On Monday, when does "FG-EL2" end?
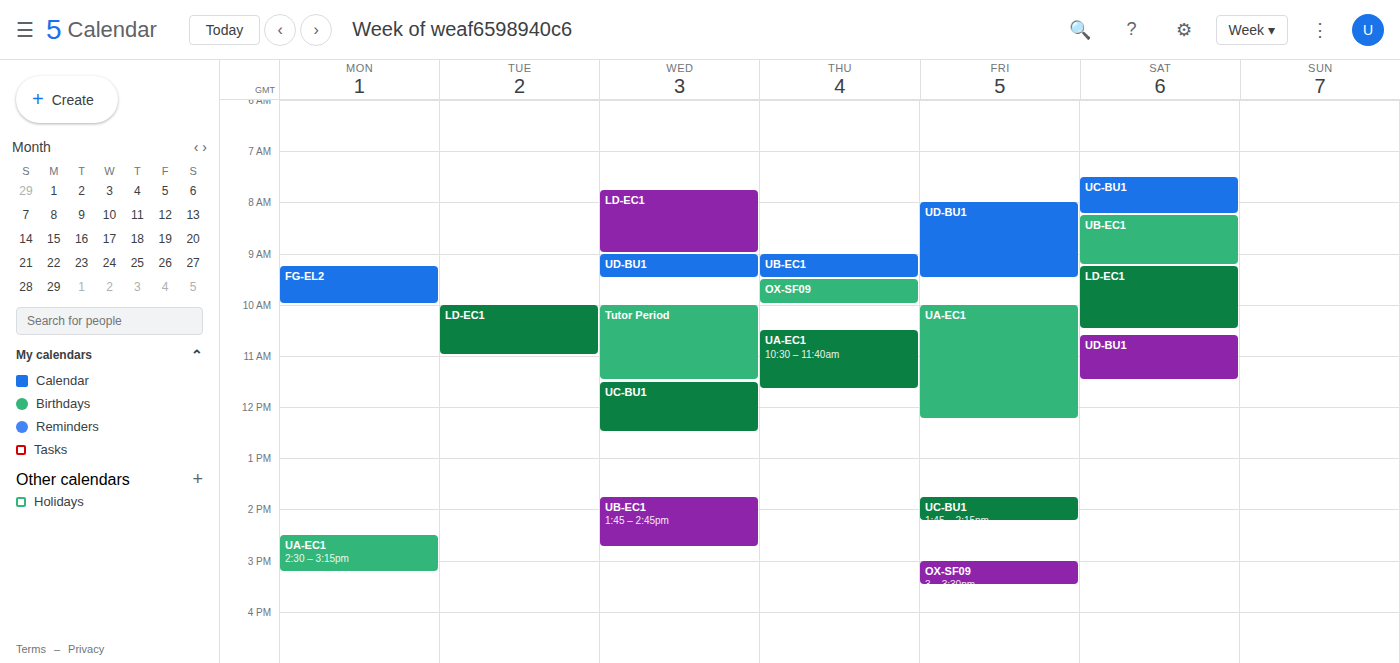
10:00 AM